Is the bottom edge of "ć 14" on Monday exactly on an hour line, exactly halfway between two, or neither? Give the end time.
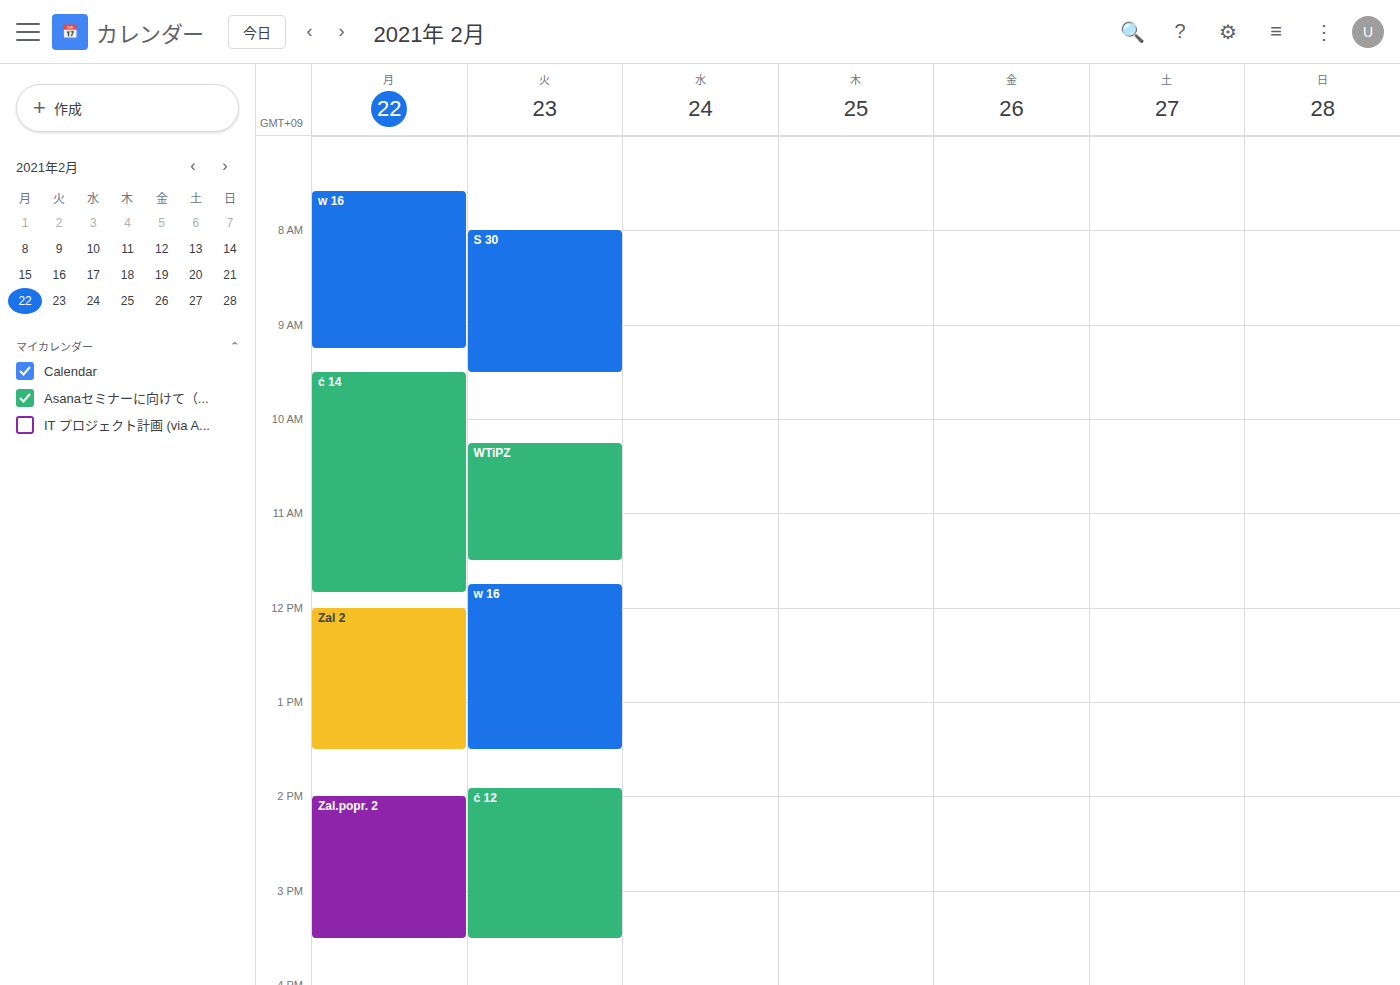
11:50 AM -- neither: 50 minutes below the 11 AM line and 10 minutes above the 12 PM line.